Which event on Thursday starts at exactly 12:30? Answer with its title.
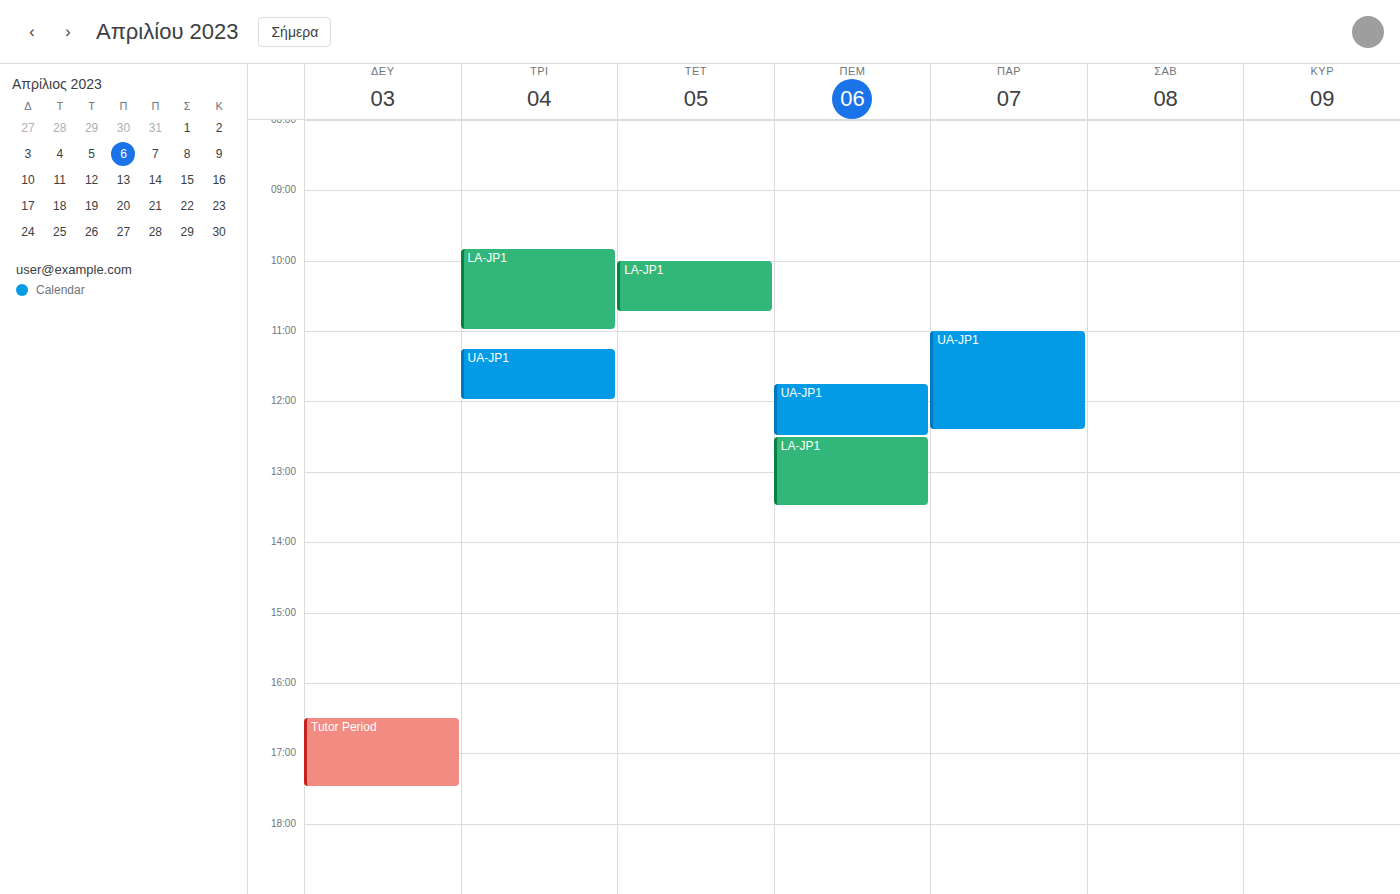
"LA-JP1"